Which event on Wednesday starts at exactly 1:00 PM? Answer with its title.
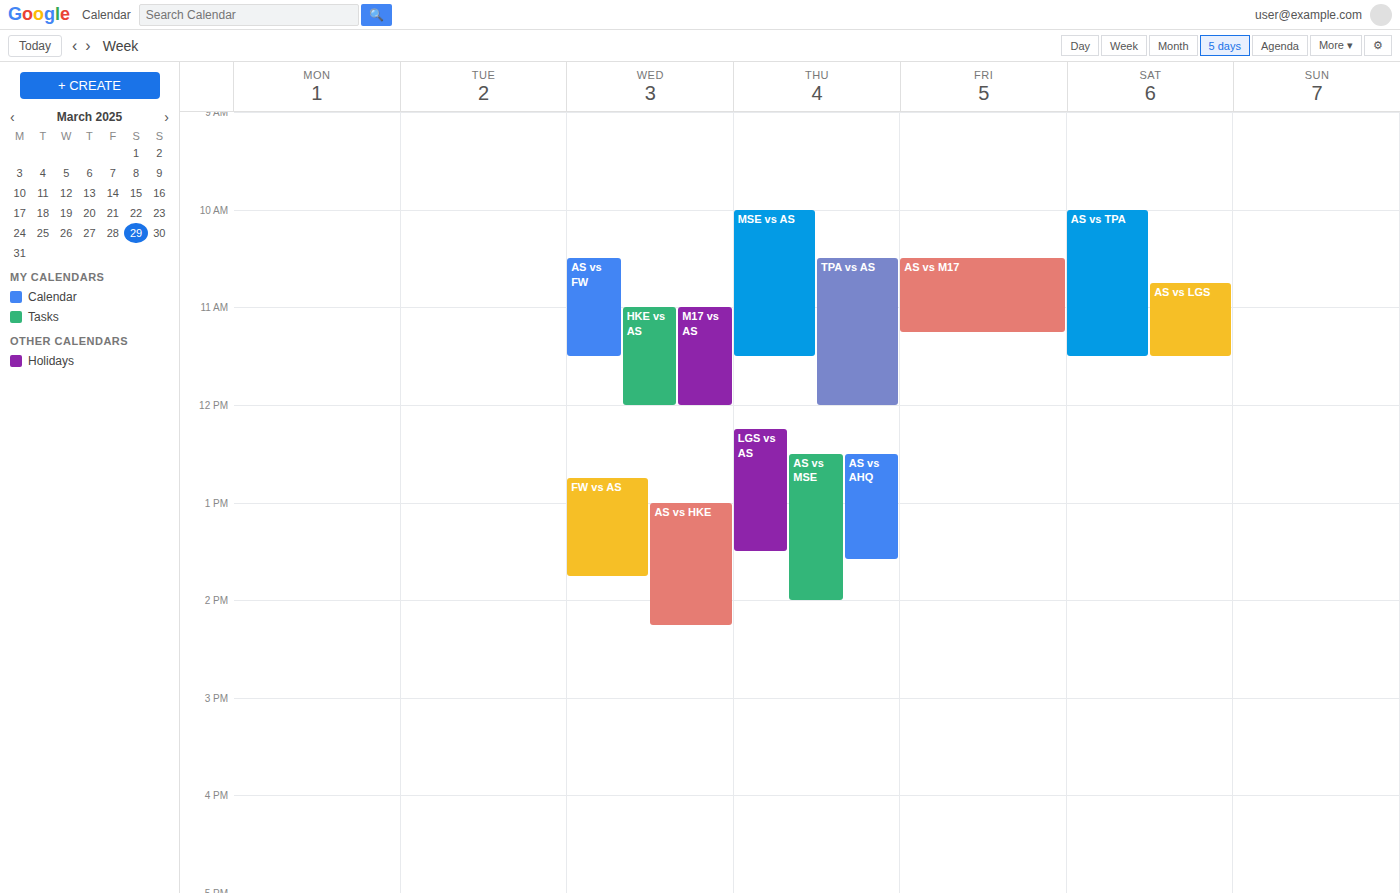
"AS vs HKE"